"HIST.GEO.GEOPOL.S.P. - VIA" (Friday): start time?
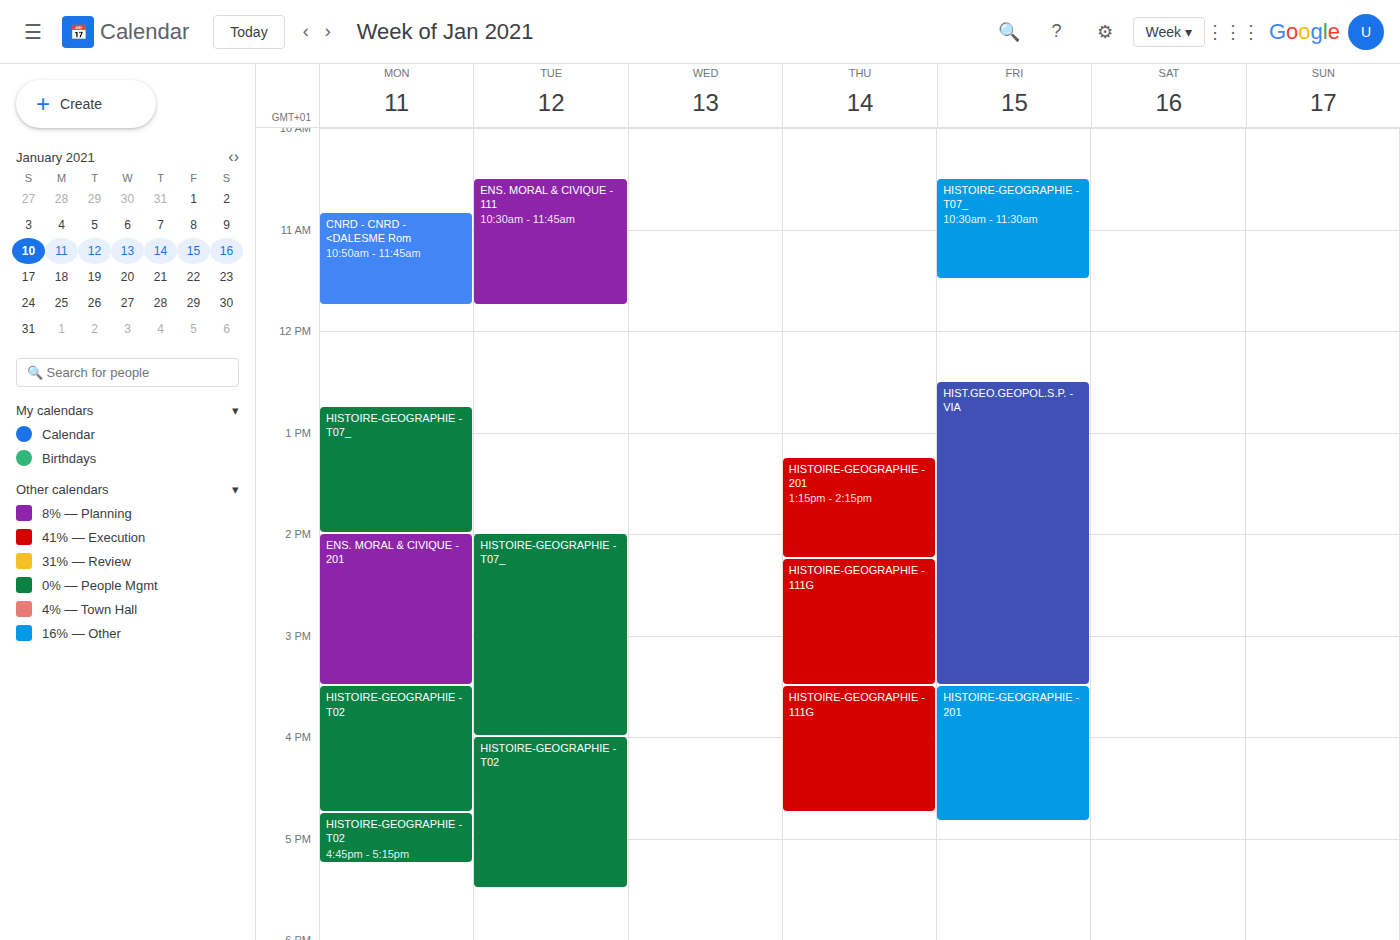
12:30 PM